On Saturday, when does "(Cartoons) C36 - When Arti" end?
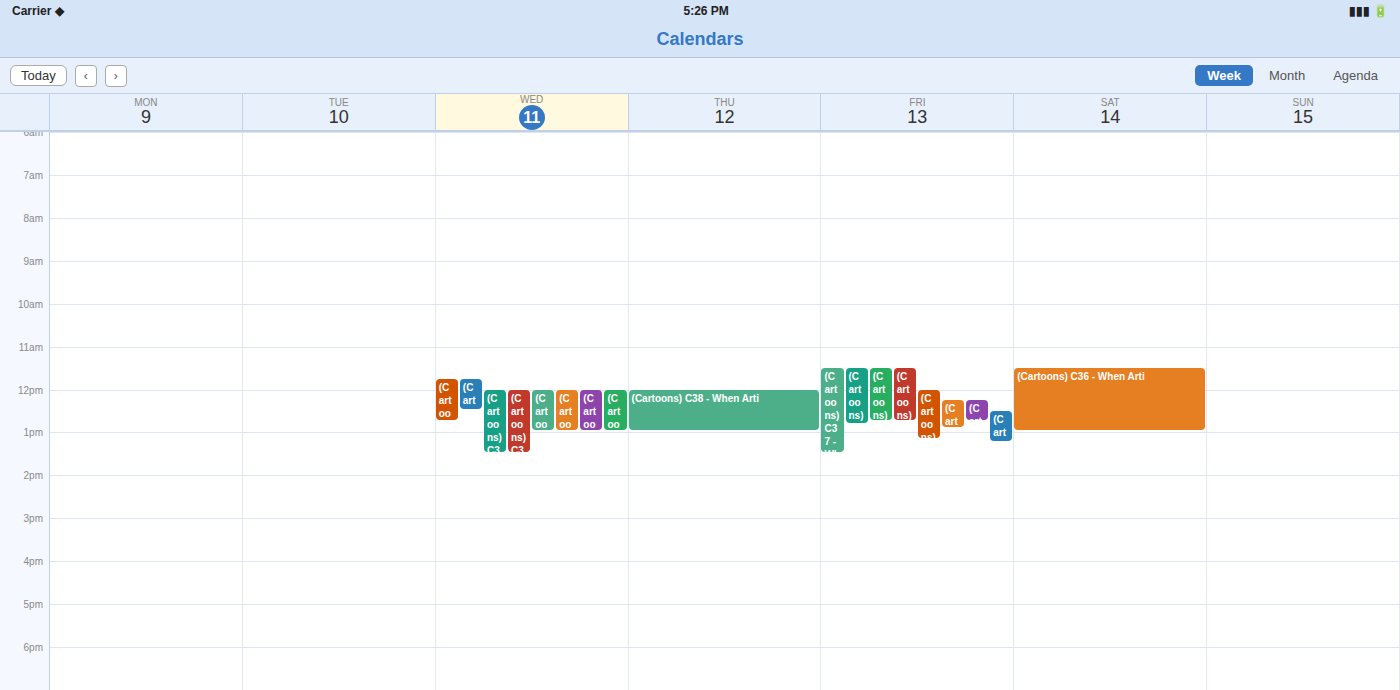
13:00